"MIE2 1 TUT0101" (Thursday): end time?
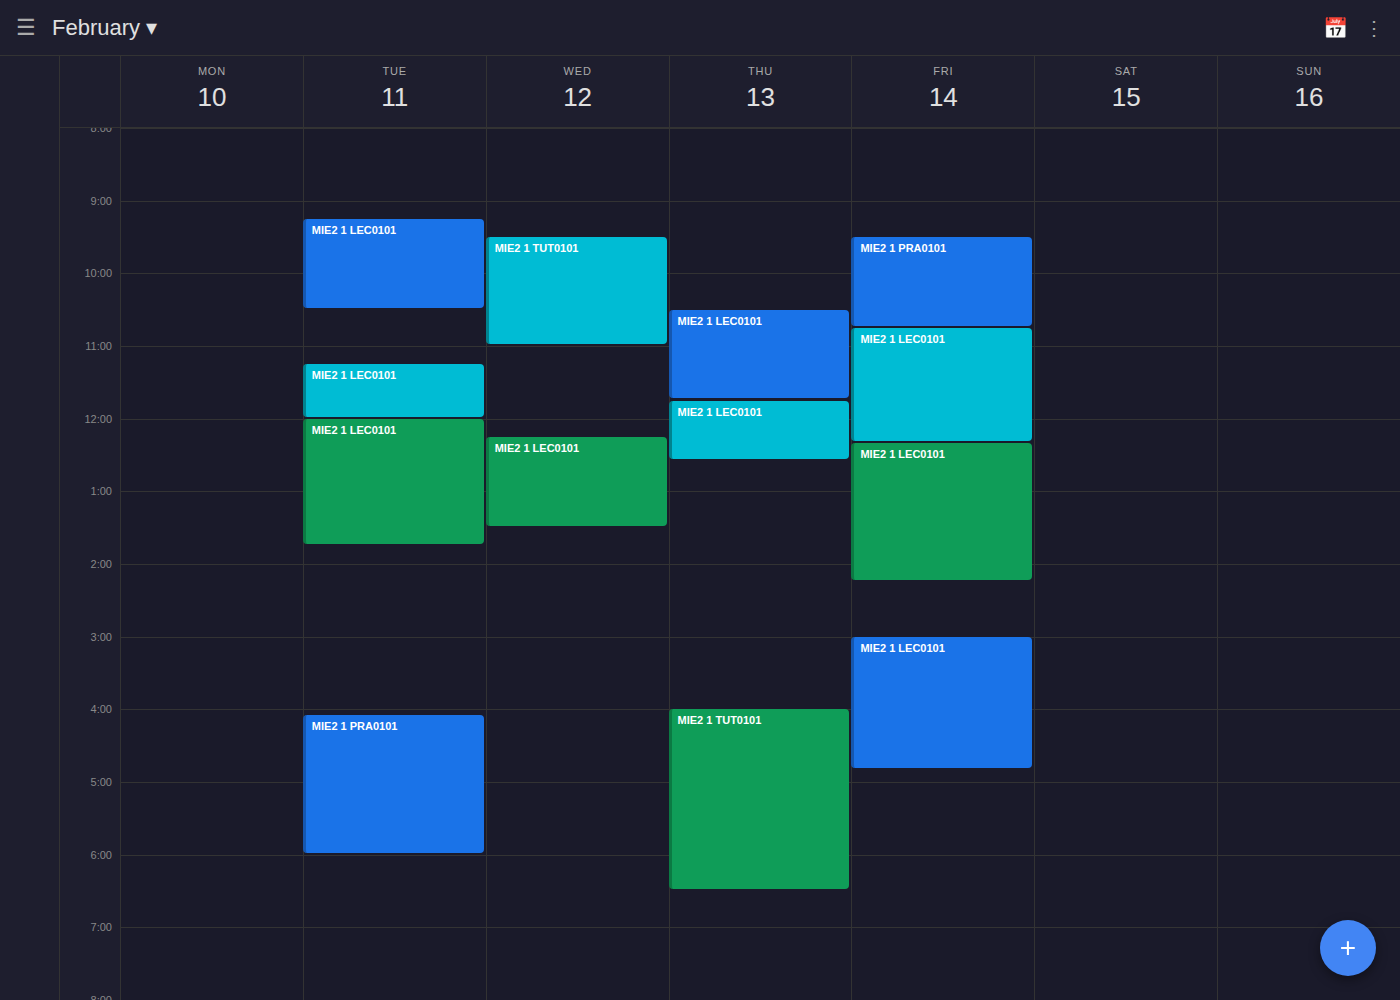
6:30 PM